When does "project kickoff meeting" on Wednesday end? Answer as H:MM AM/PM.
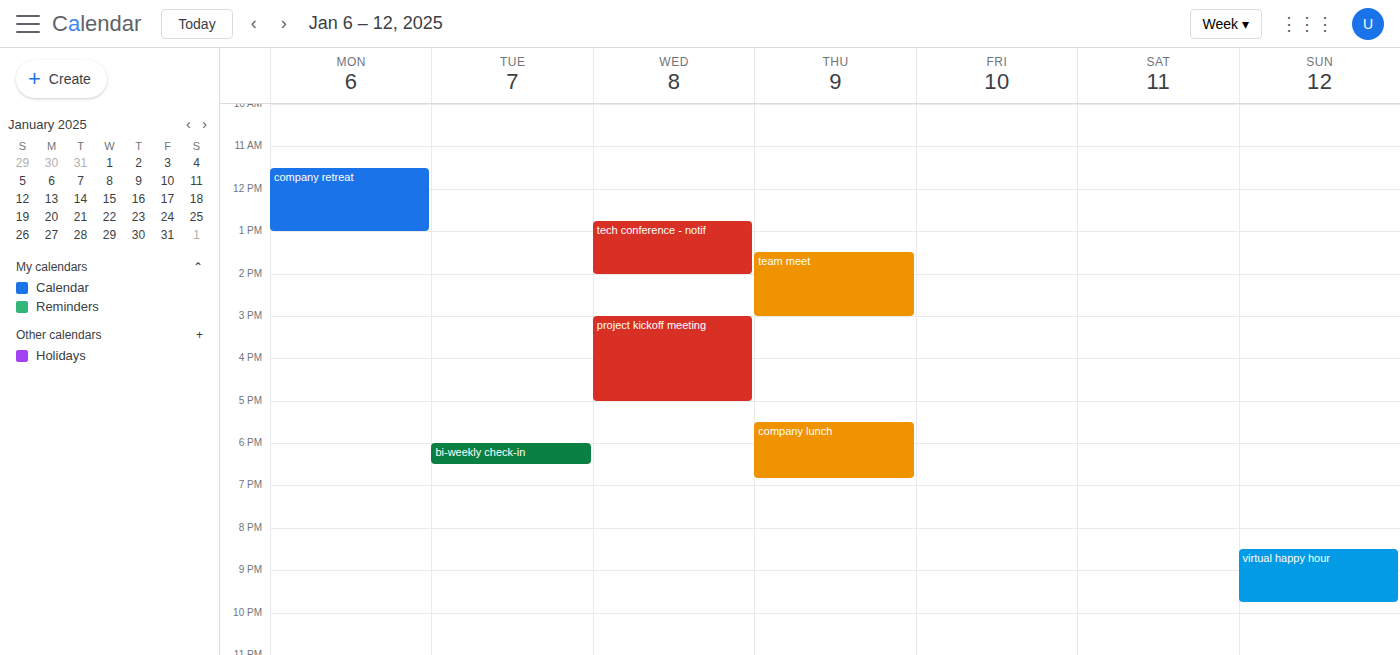
5:00 PM